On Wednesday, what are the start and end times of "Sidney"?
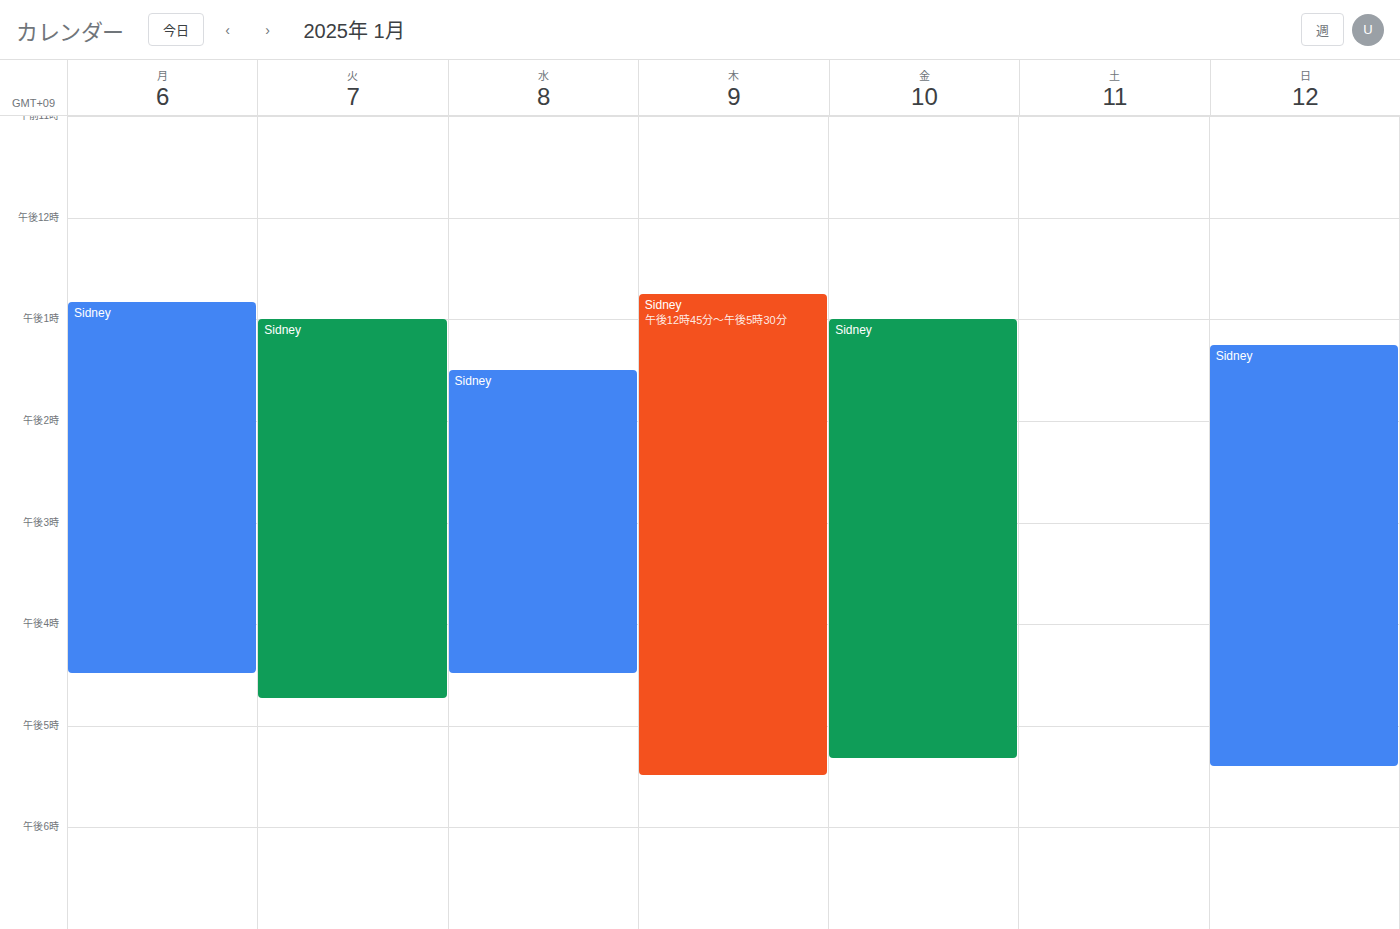
1:30 PM to 4:30 PM